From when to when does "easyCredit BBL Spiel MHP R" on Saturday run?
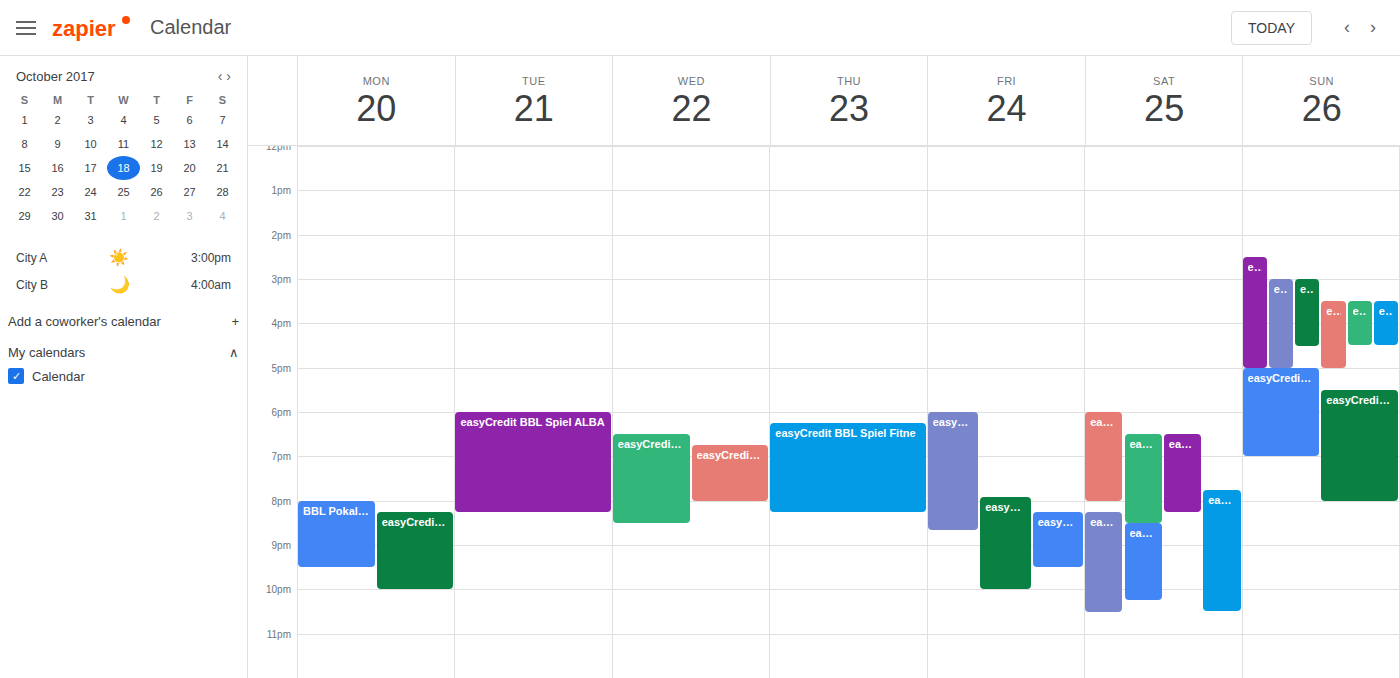
6:00 PM to 8:00 PM